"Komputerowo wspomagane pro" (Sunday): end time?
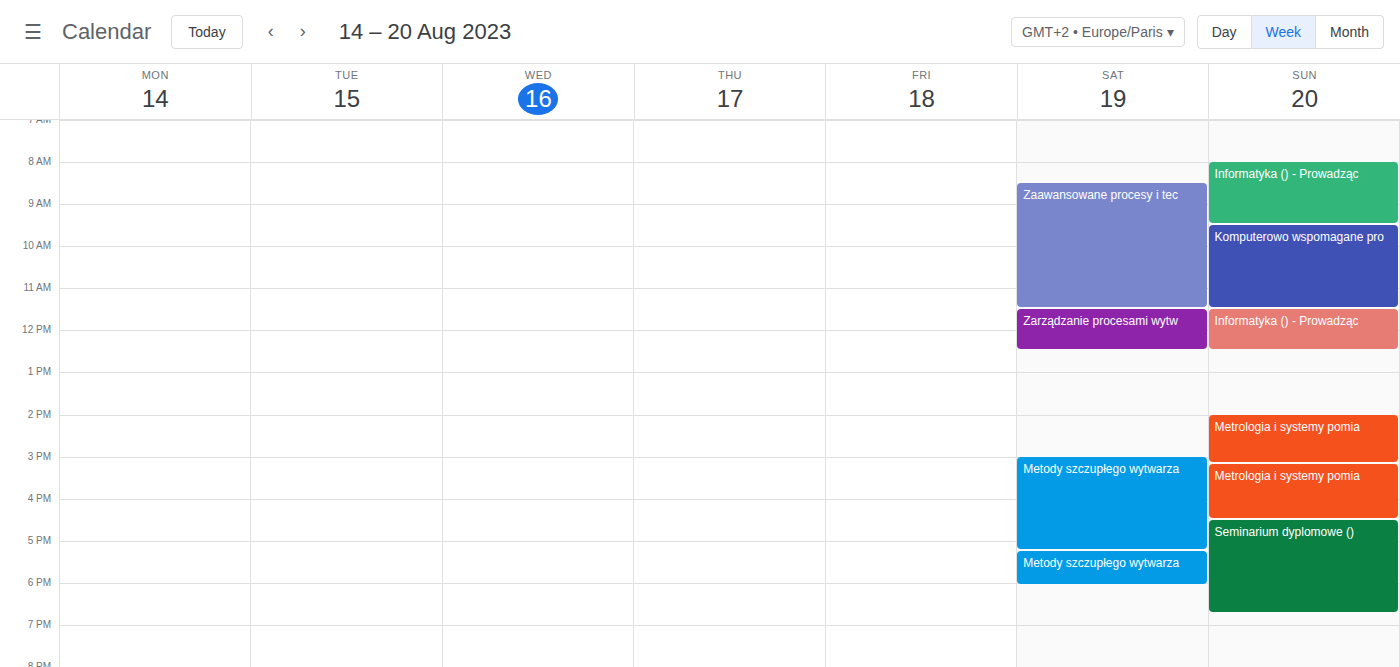
11:30 AM